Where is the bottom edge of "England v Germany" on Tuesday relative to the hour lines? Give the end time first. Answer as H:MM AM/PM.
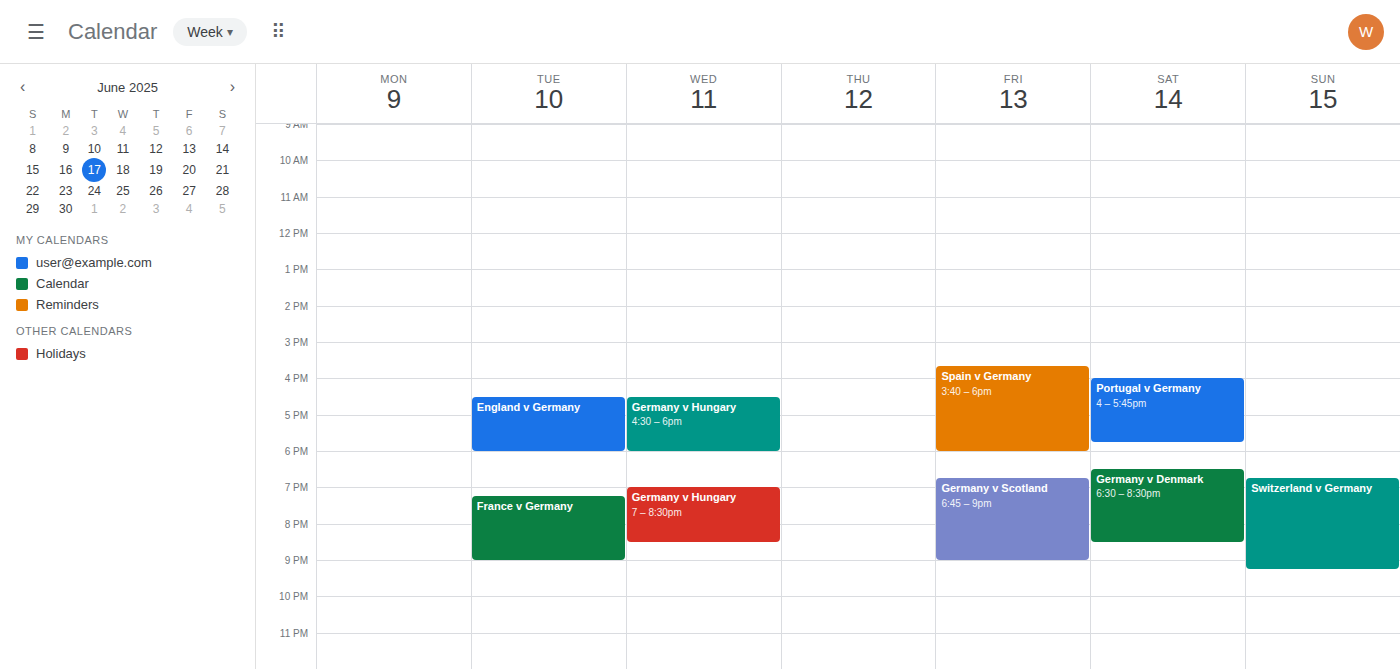
6:00 PM -- exactly on the 6 PM line.